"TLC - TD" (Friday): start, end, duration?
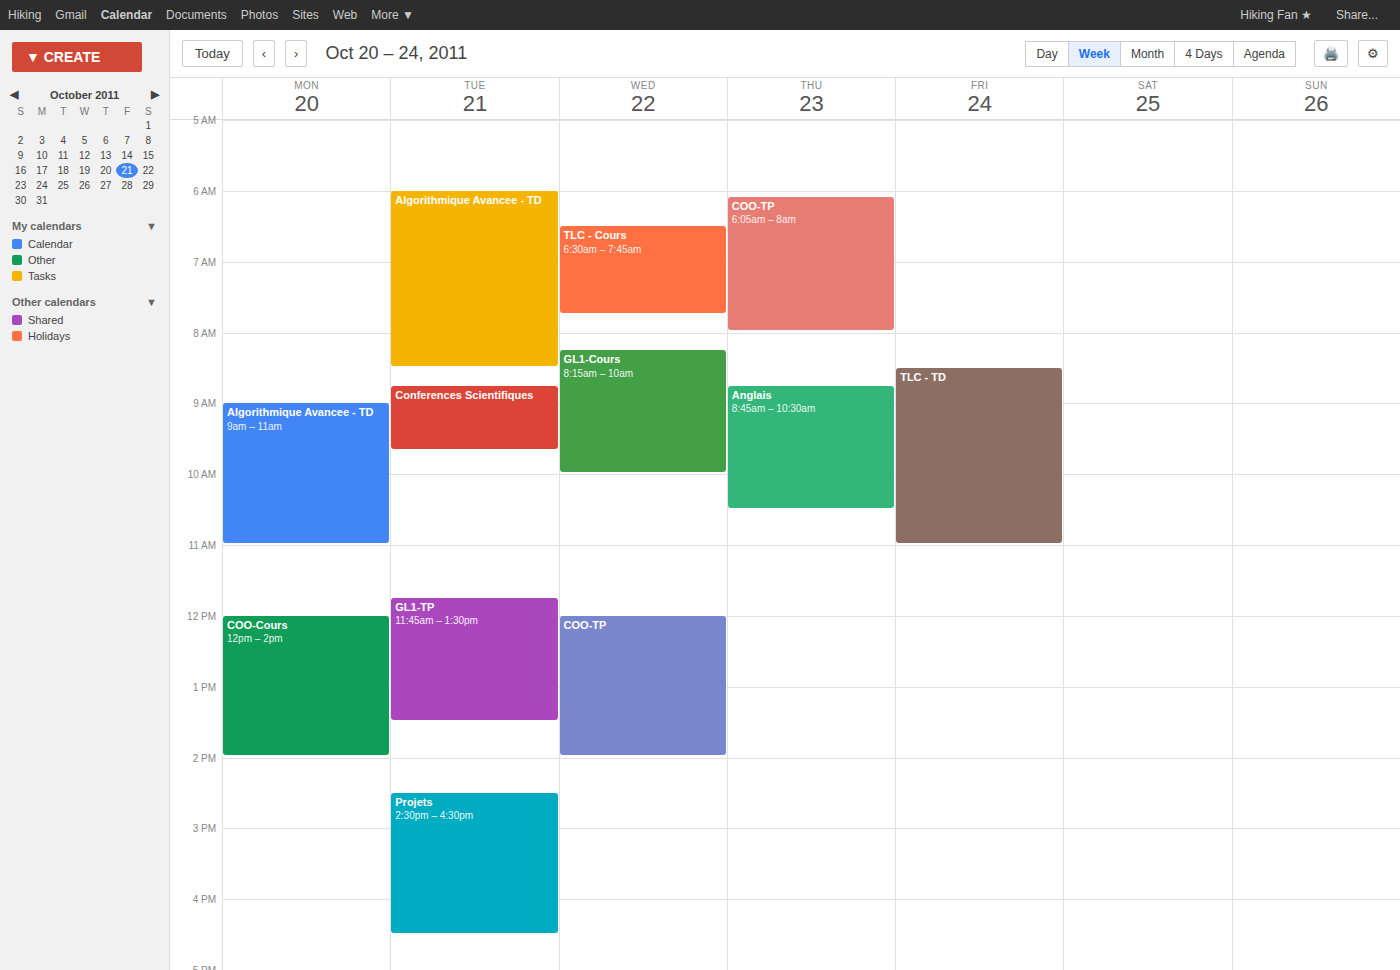
8:30 AM to 11:00 AM, 2 hours 30 minutes